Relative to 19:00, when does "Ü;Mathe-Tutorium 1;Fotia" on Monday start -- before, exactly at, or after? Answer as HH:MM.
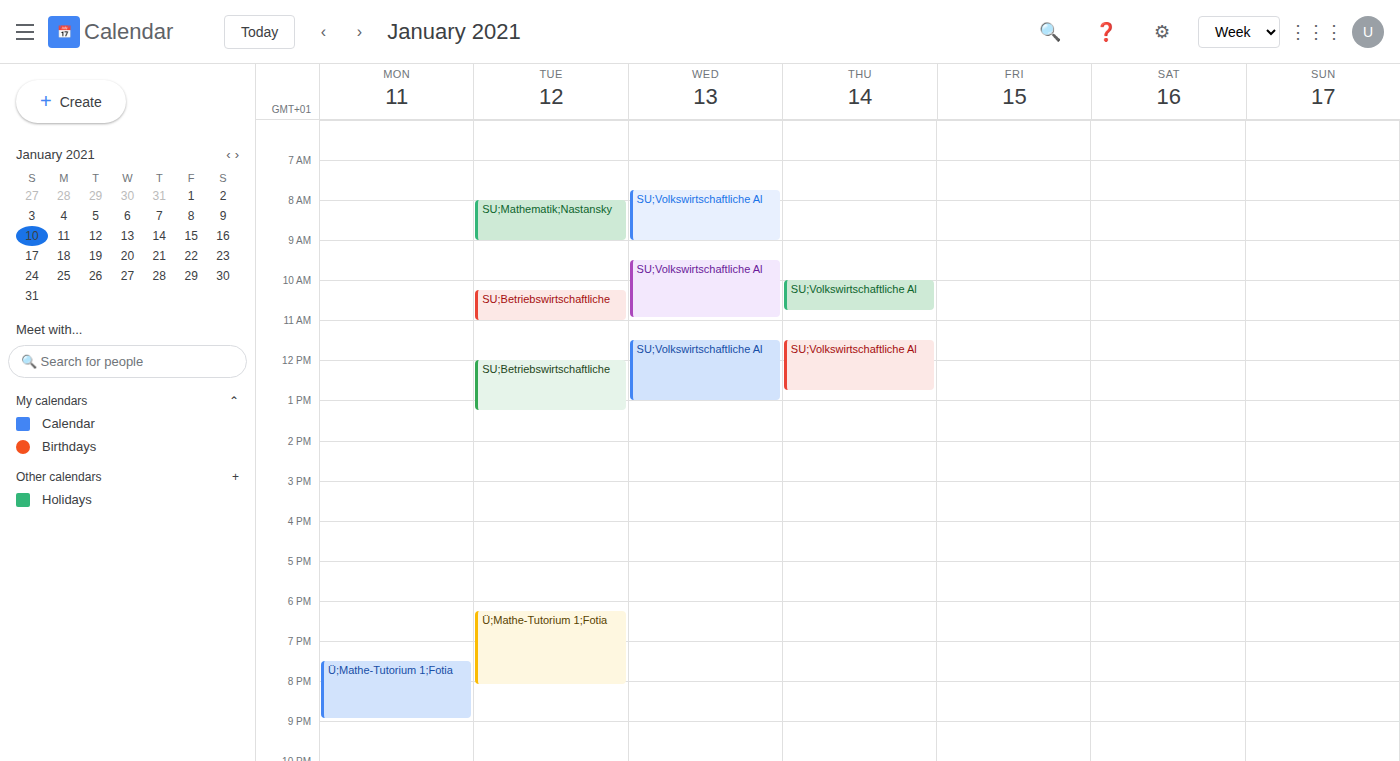
19:30 -- after 19:00, 30 minutes below the 19:00 line.